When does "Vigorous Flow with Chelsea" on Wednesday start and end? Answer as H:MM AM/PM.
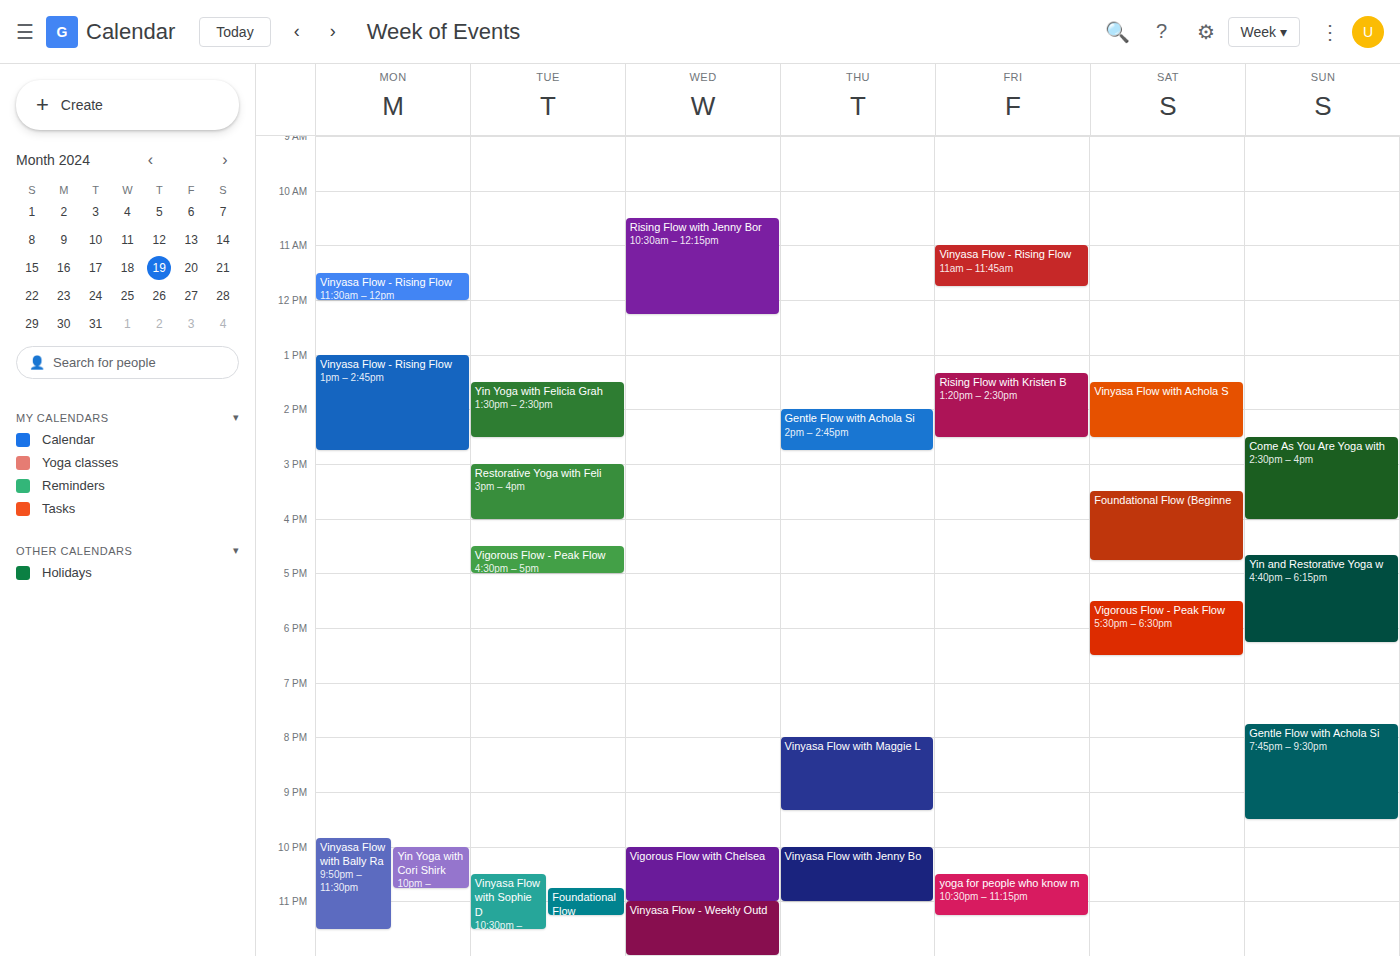
10:00 PM to 11:00 PM